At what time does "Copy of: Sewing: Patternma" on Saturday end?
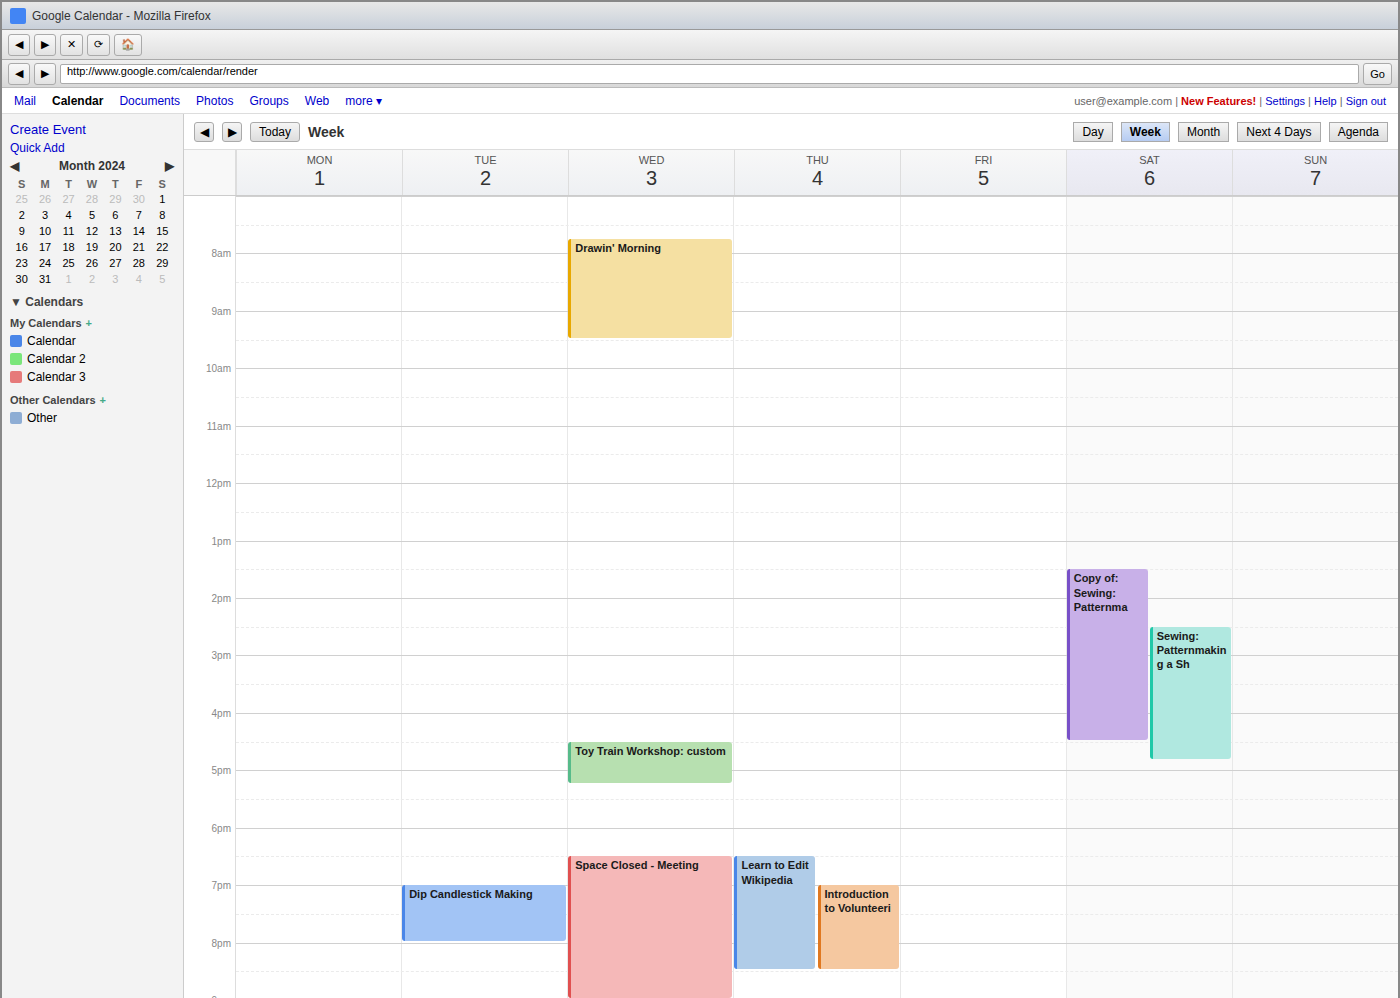
16:30